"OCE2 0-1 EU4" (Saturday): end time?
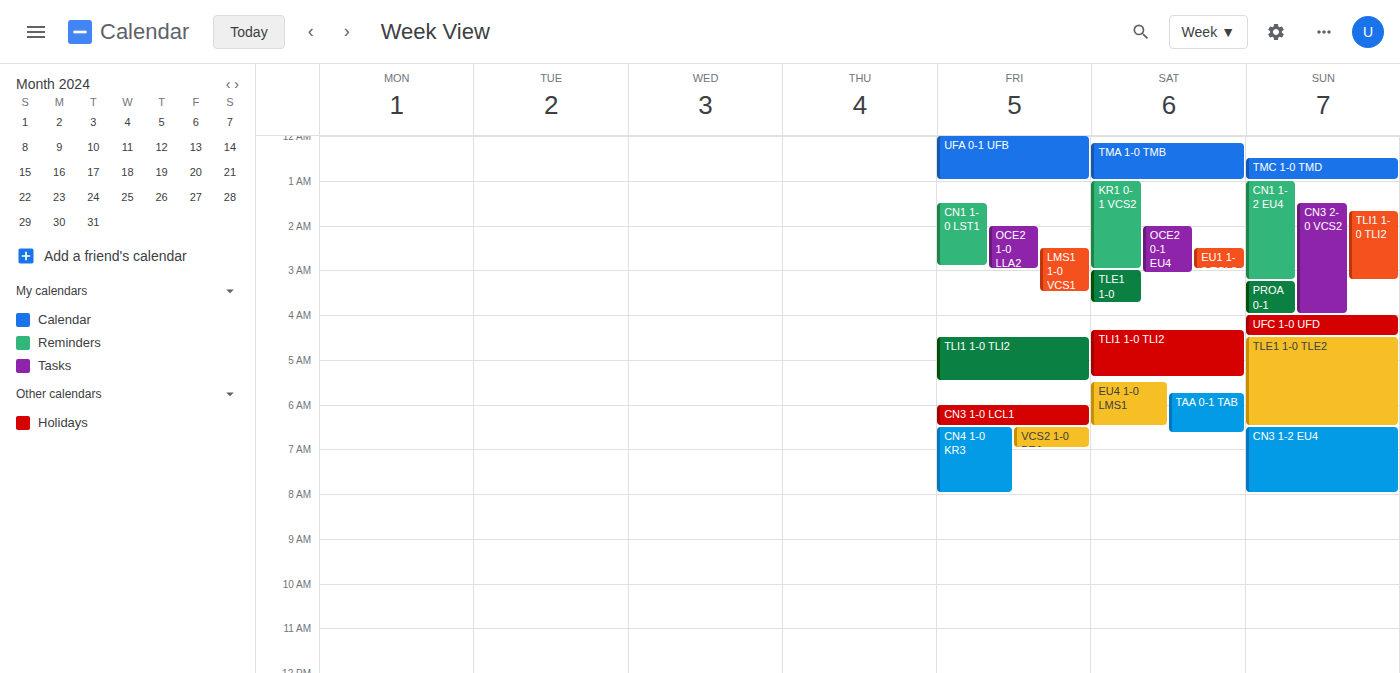
3:05 AM